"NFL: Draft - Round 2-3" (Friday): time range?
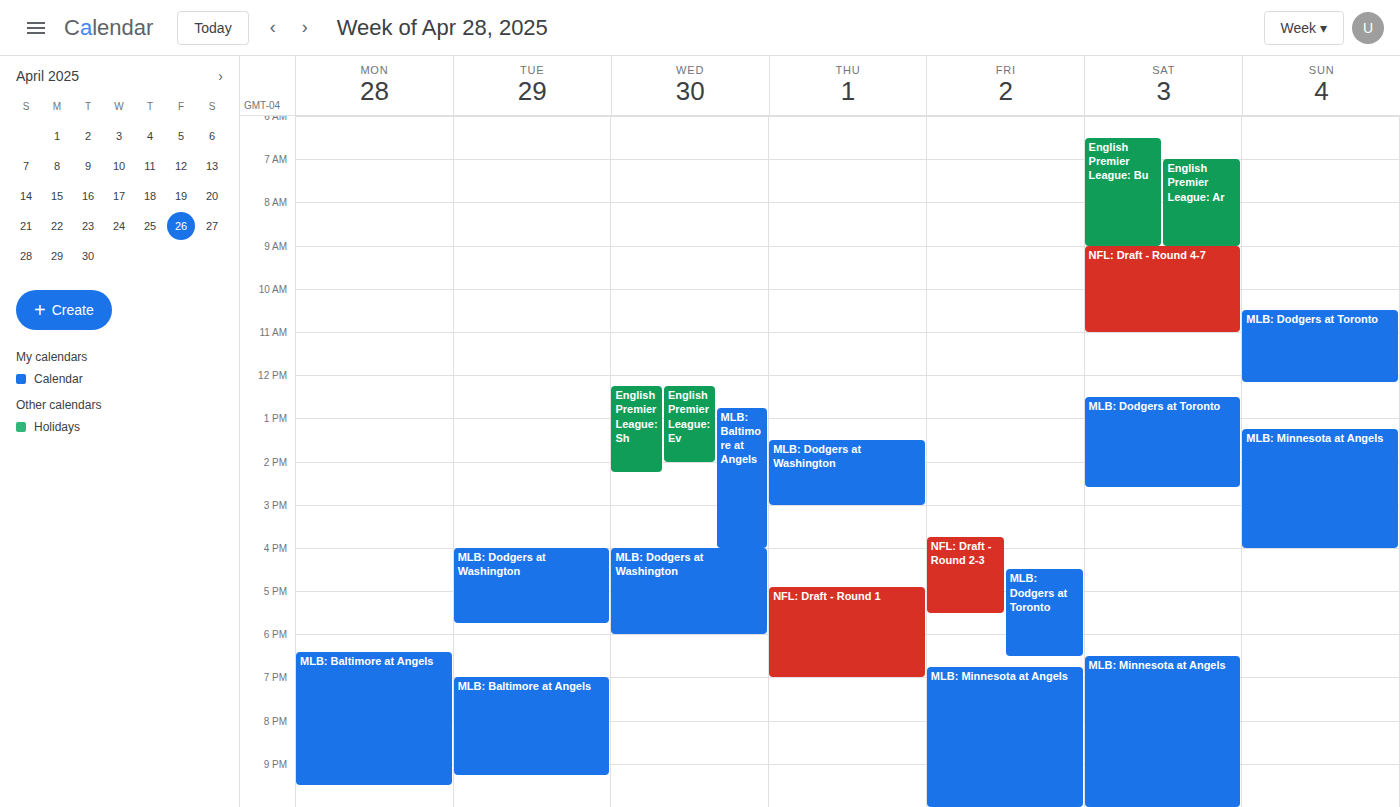
3:45 PM to 5:30 PM